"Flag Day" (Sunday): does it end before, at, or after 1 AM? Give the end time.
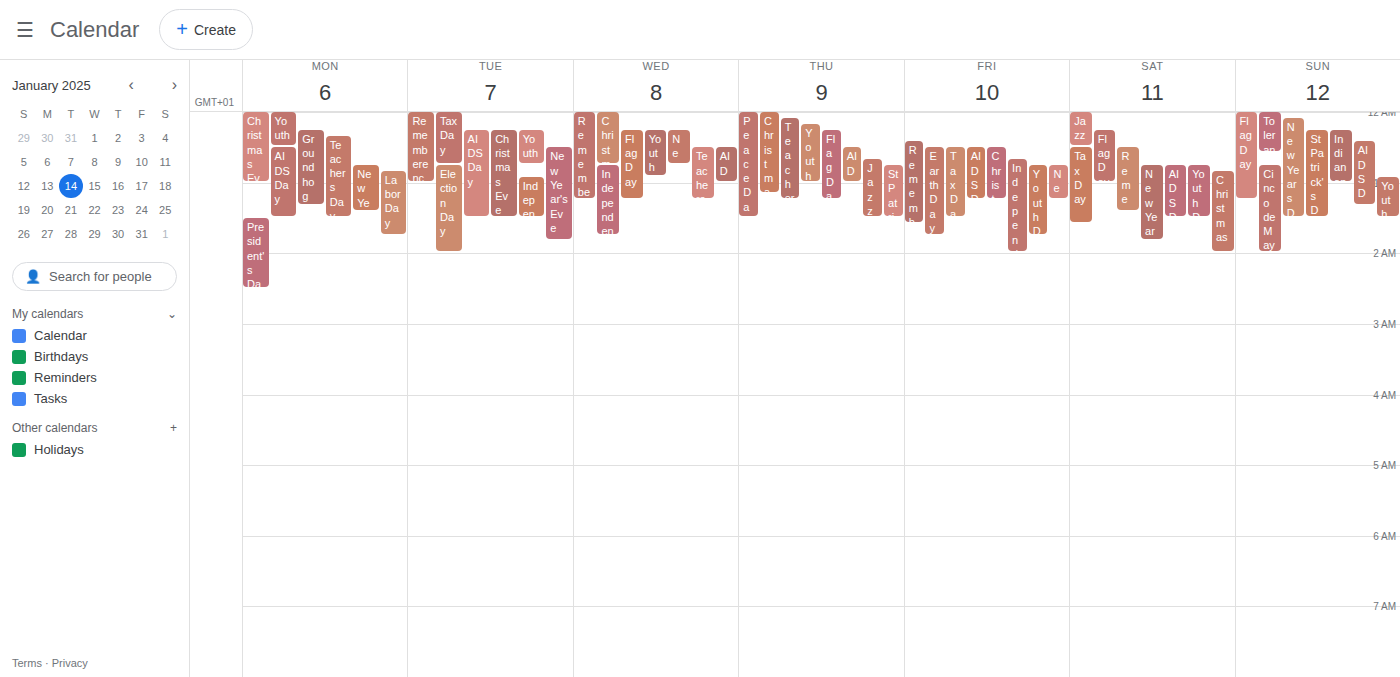
1:15 AM -- after 1 AM, 15 minutes below the 1 AM line.